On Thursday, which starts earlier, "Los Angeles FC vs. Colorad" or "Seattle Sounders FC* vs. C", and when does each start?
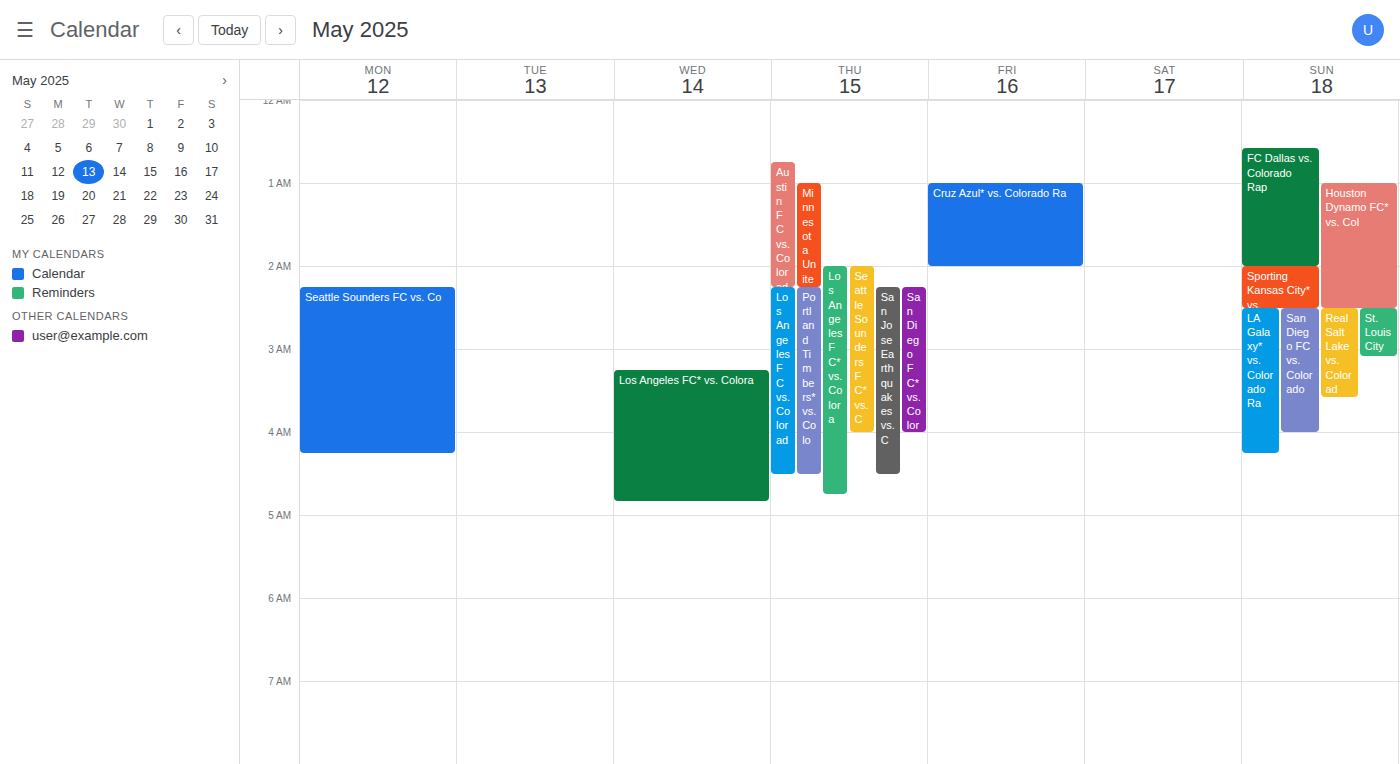
"Seattle Sounders FC* vs. C" 2:00 AM; "Los Angeles FC vs. Colorad" 2:15 AM.